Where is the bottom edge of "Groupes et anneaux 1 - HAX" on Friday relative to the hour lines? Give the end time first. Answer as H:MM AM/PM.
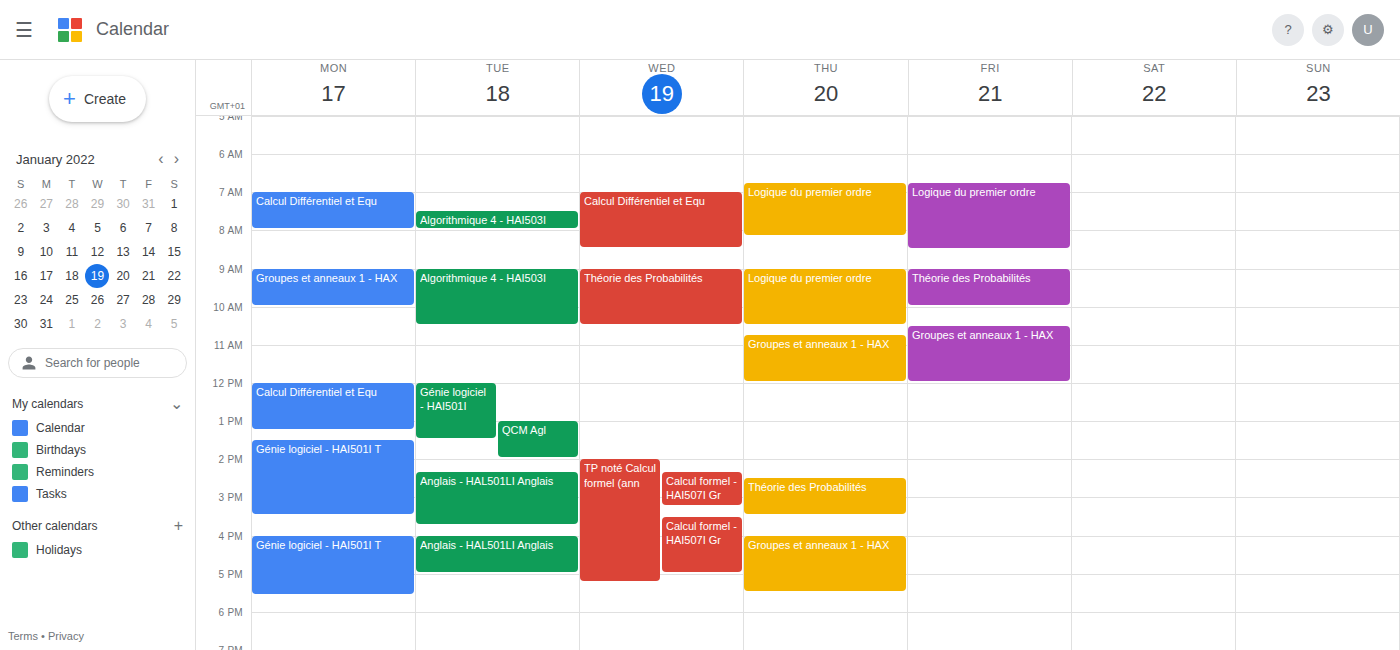
12:00 PM -- exactly on the 12 PM line.